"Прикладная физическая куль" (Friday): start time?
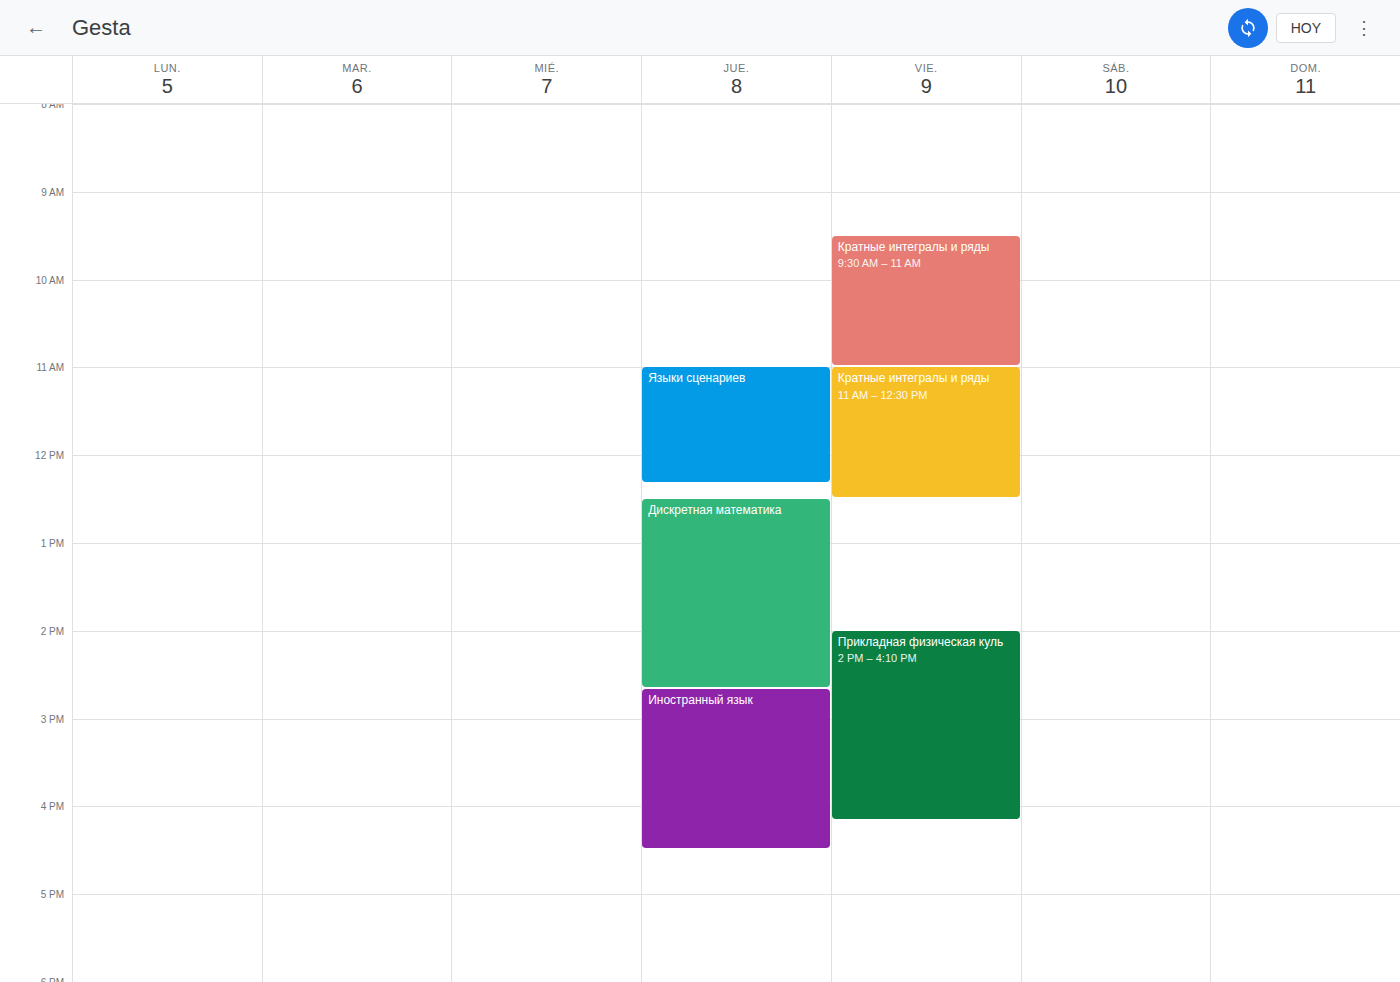
2:00 PM